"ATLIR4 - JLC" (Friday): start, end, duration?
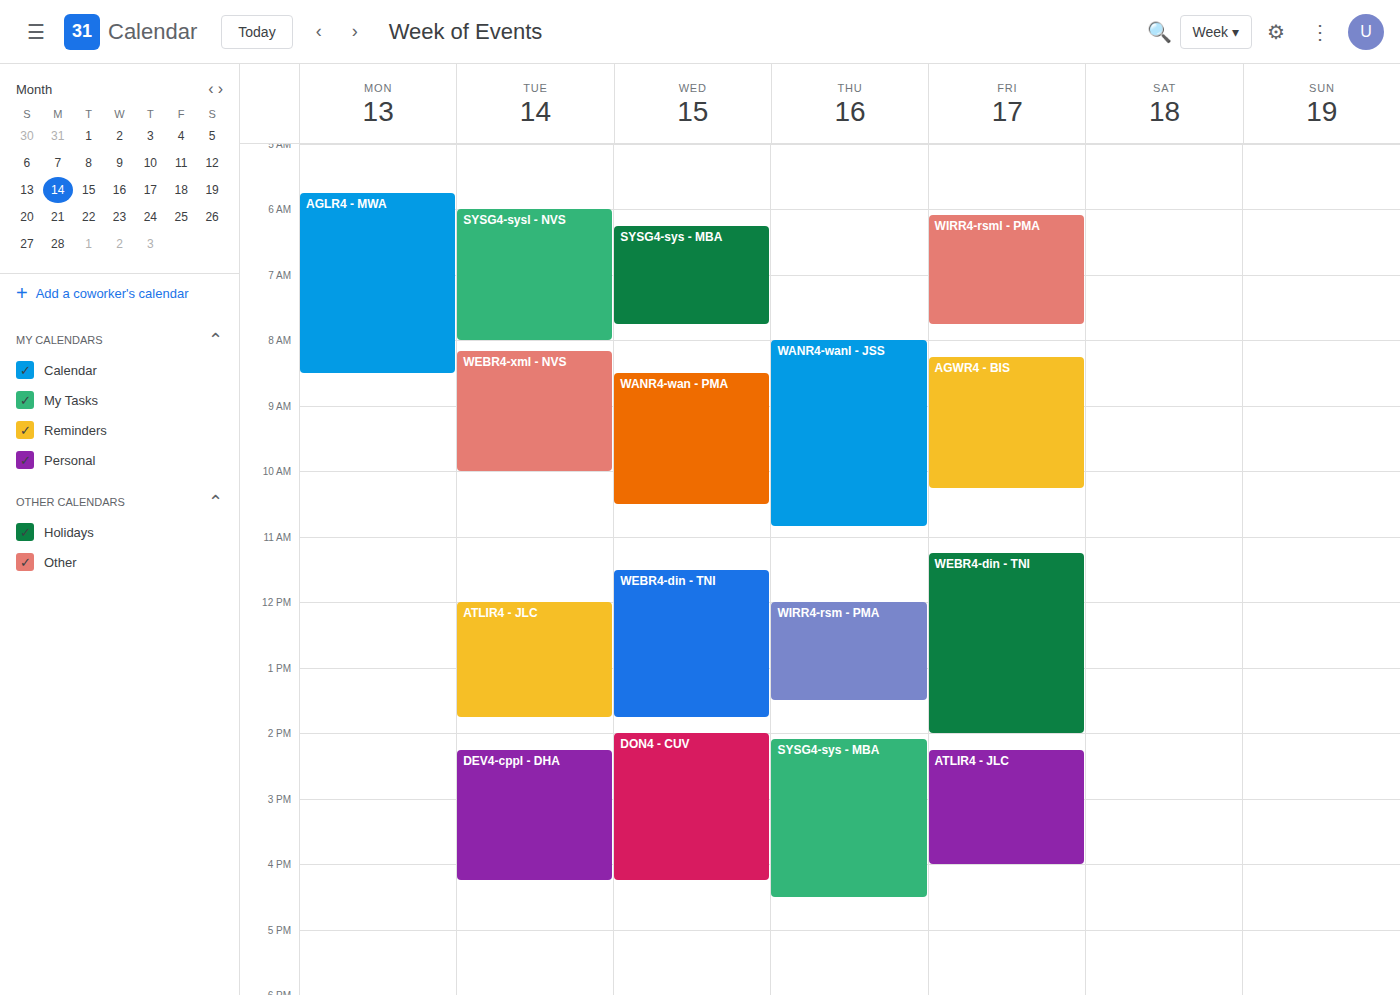
2:15 PM to 4:00 PM, 1 hour 45 minutes